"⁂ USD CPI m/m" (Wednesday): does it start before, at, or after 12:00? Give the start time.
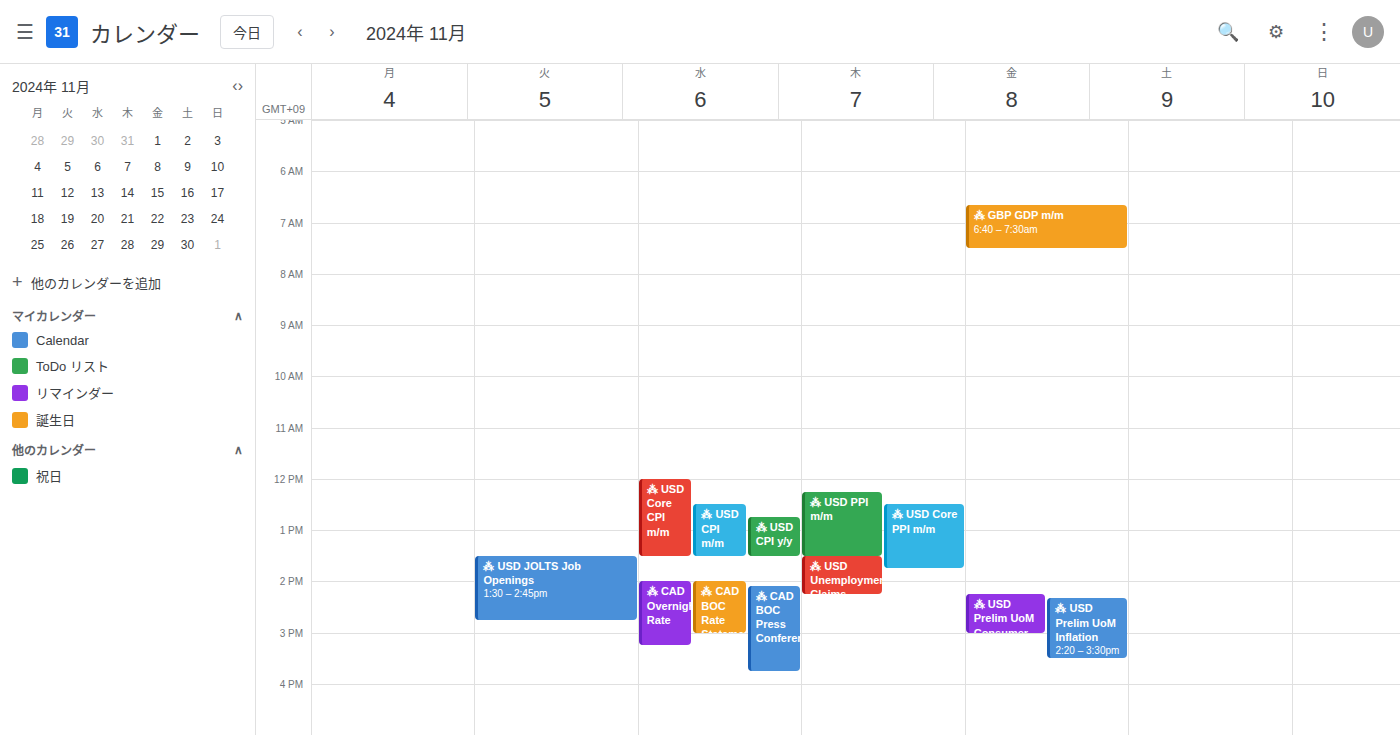
12:30 -- after 12:00, 30 minutes below the 12:00 line.